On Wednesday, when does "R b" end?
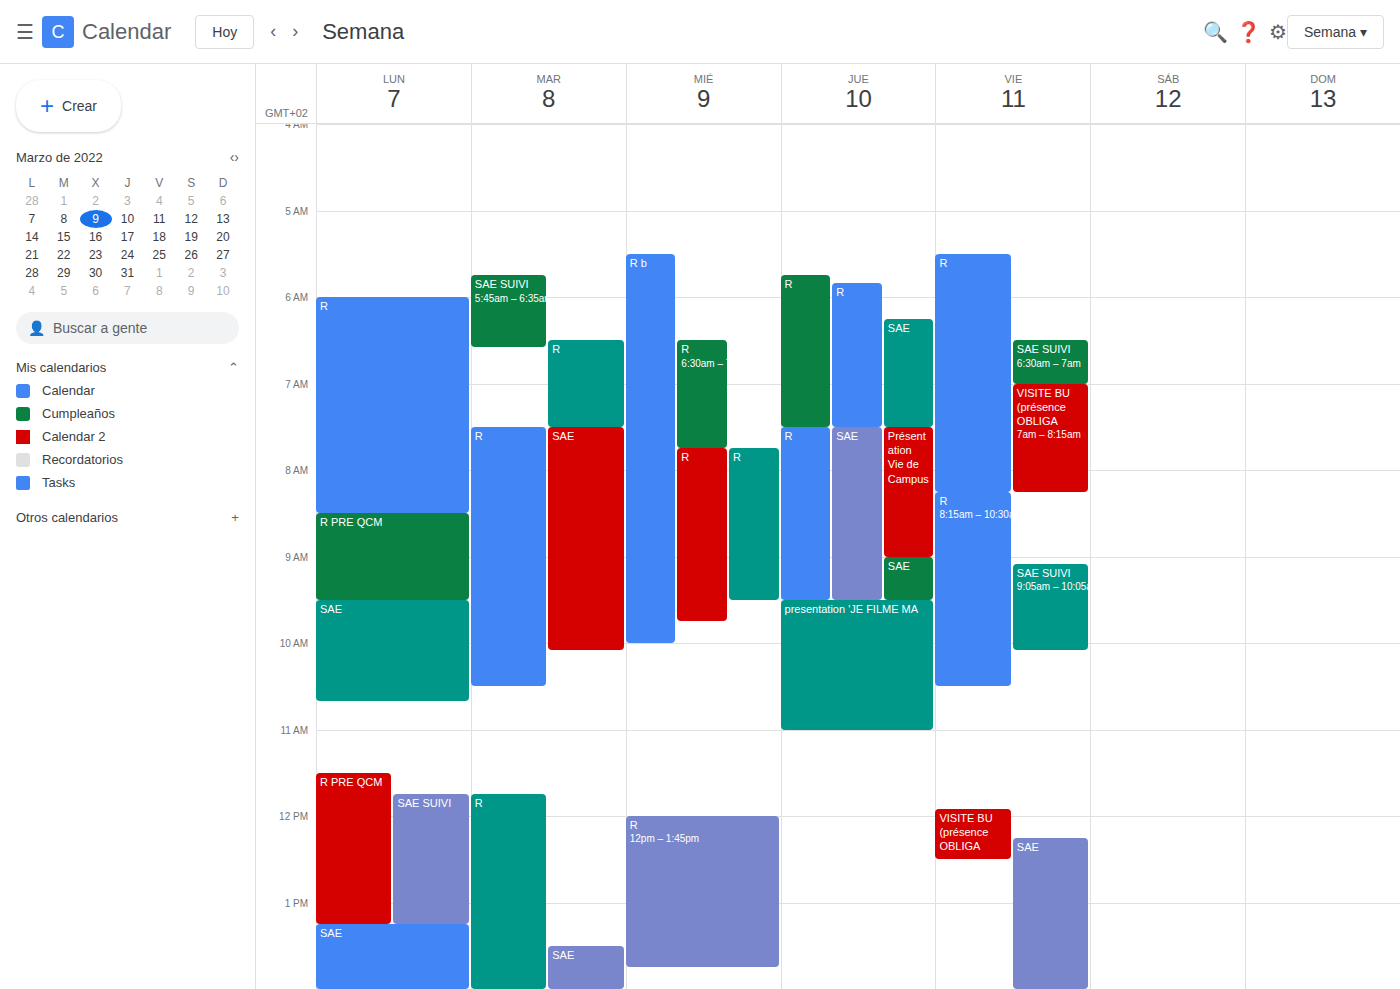
10:00 AM